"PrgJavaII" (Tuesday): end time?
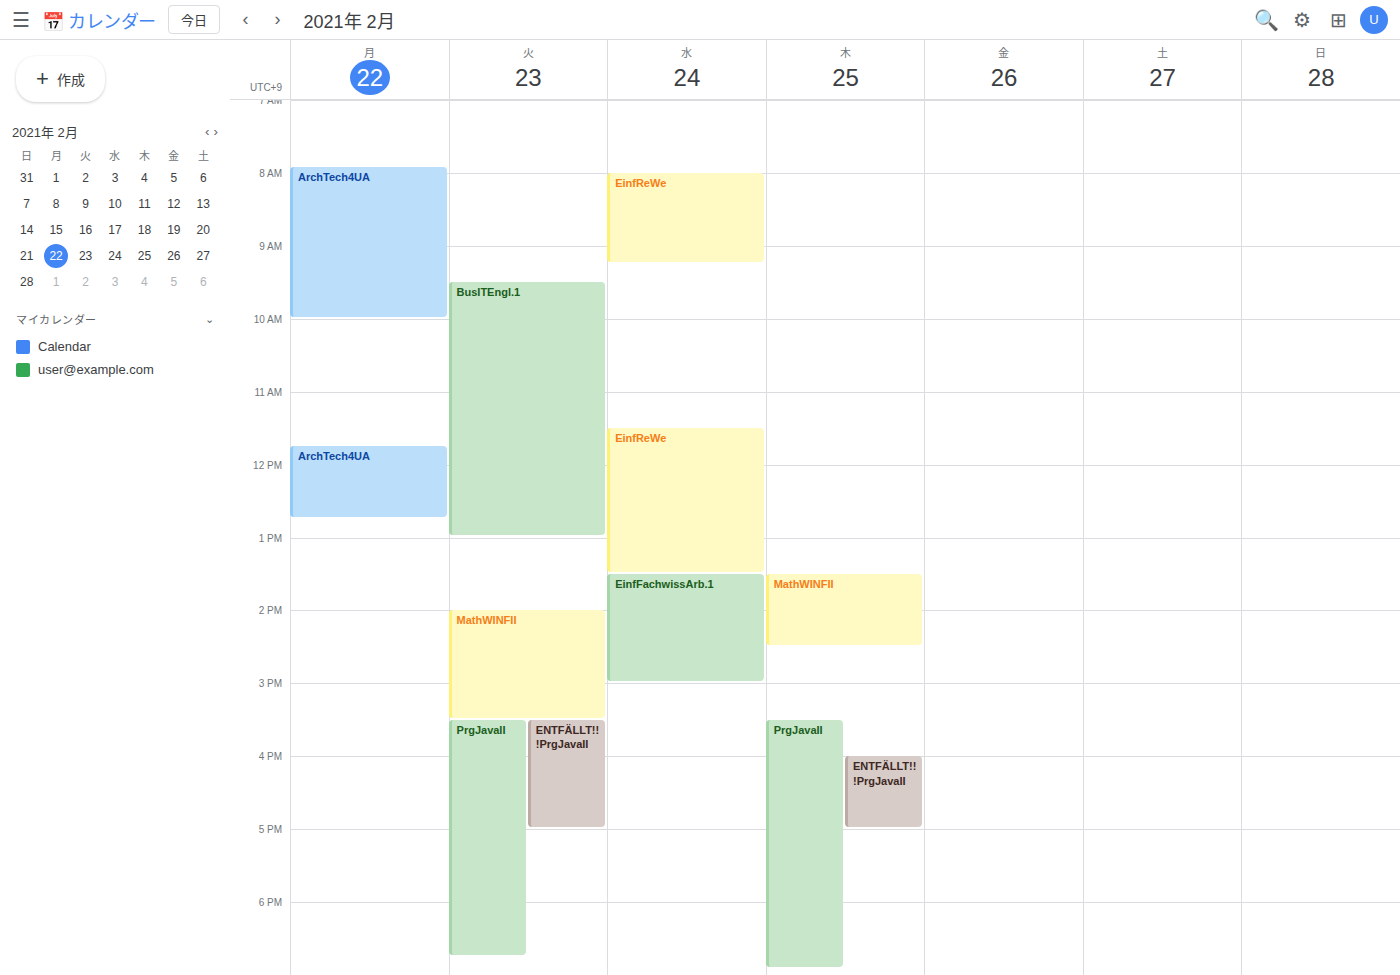
6:45 PM